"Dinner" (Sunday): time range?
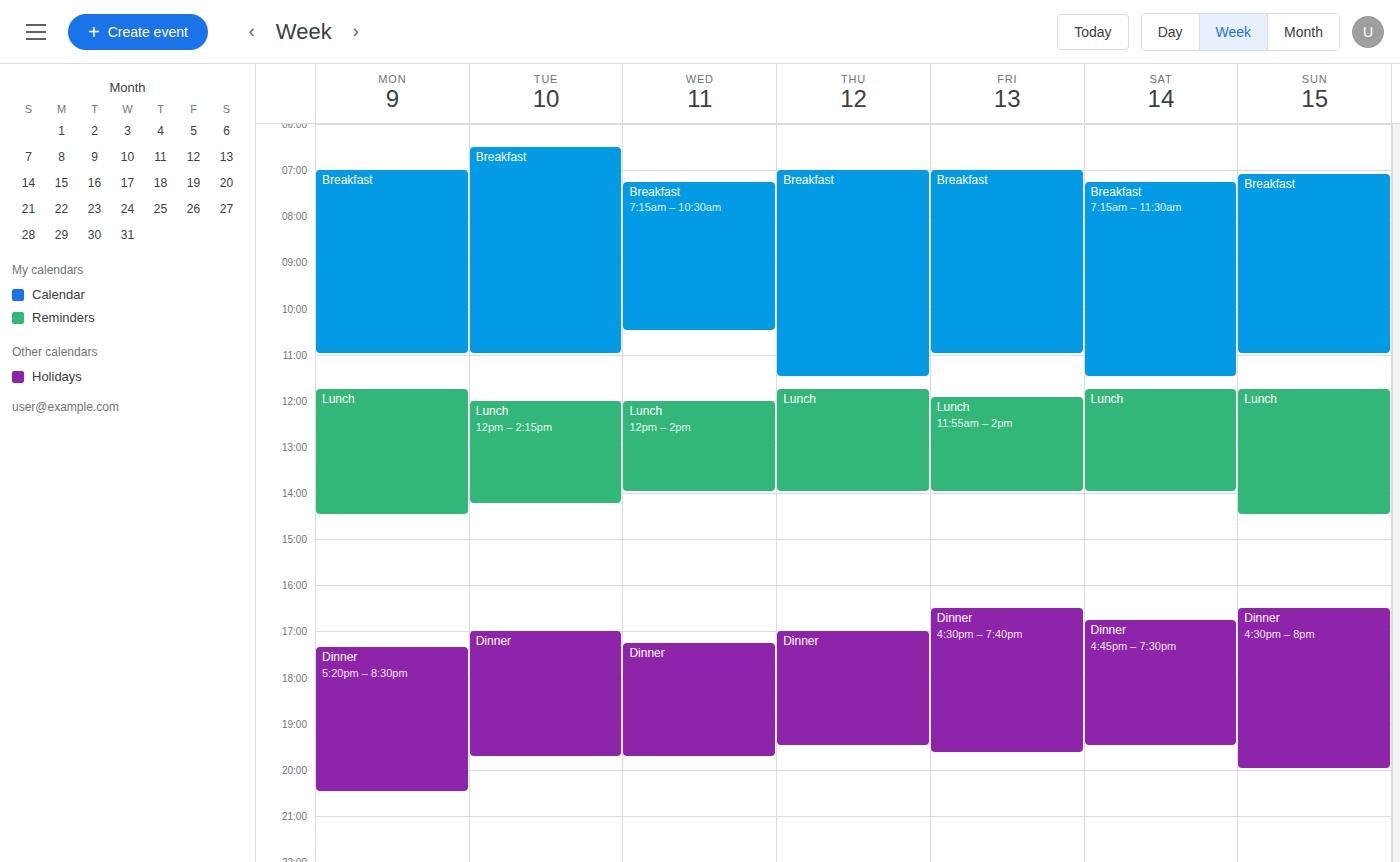
4:30 PM to 8:00 PM